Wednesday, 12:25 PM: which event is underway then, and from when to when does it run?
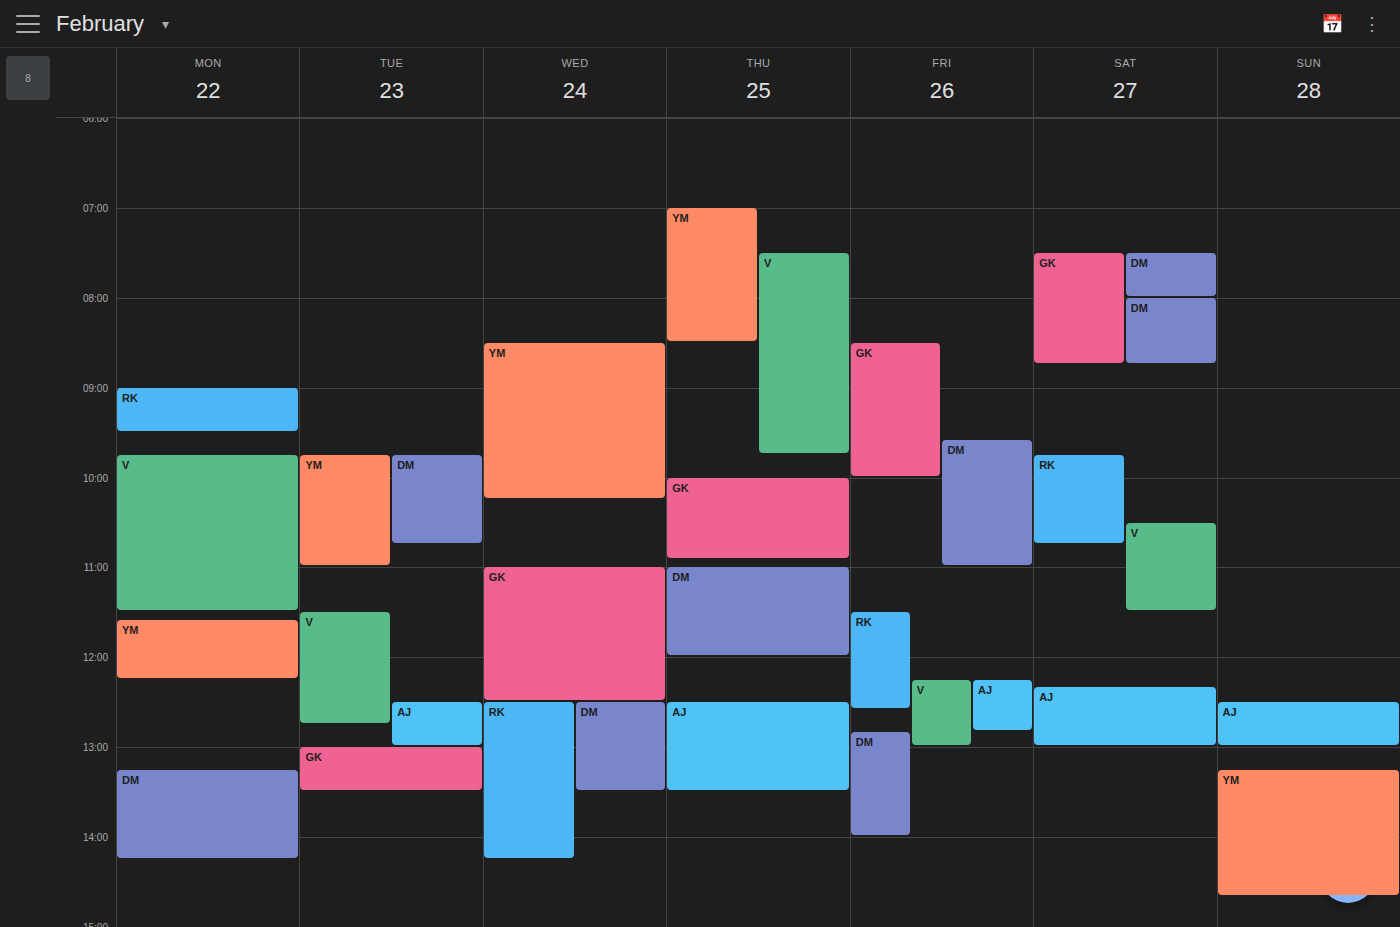
"GK", 11:00 AM to 12:30 PM